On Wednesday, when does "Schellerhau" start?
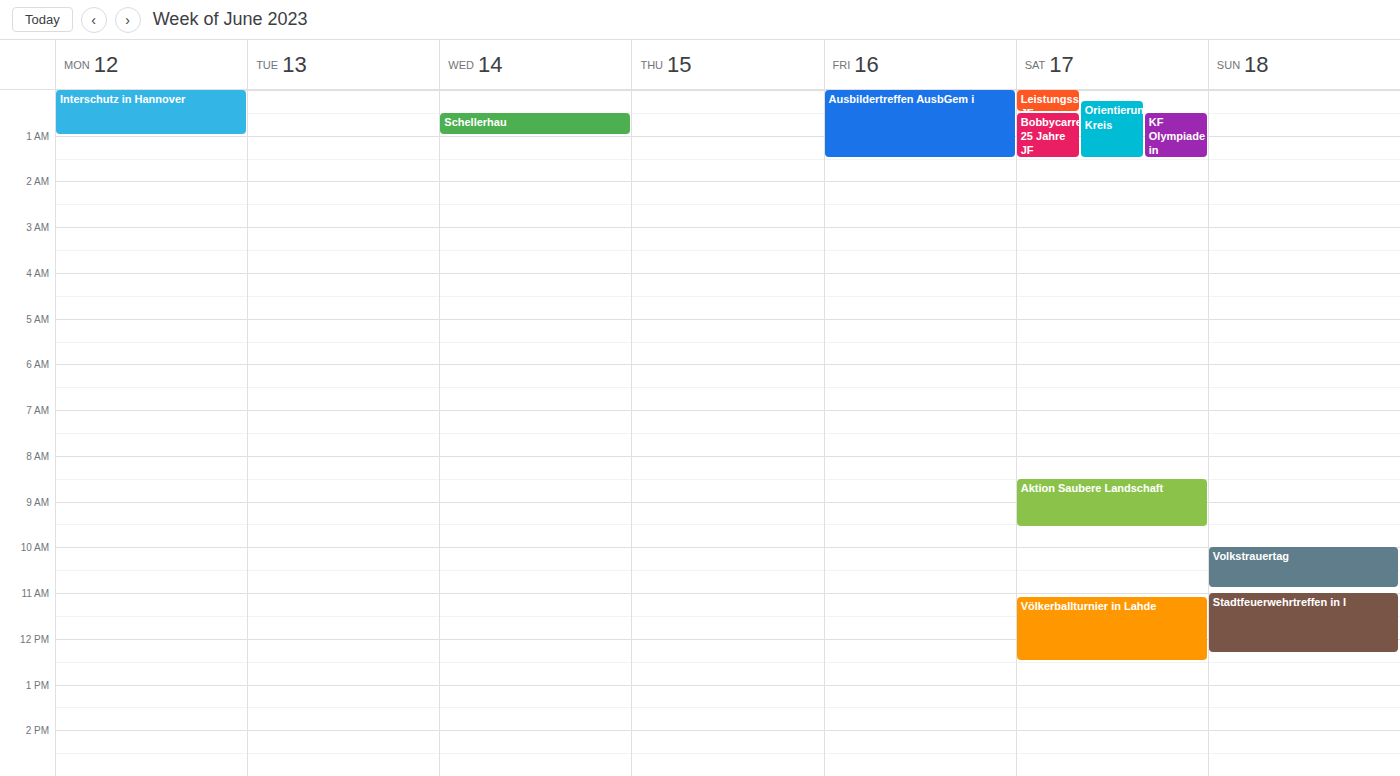
12:30 AM